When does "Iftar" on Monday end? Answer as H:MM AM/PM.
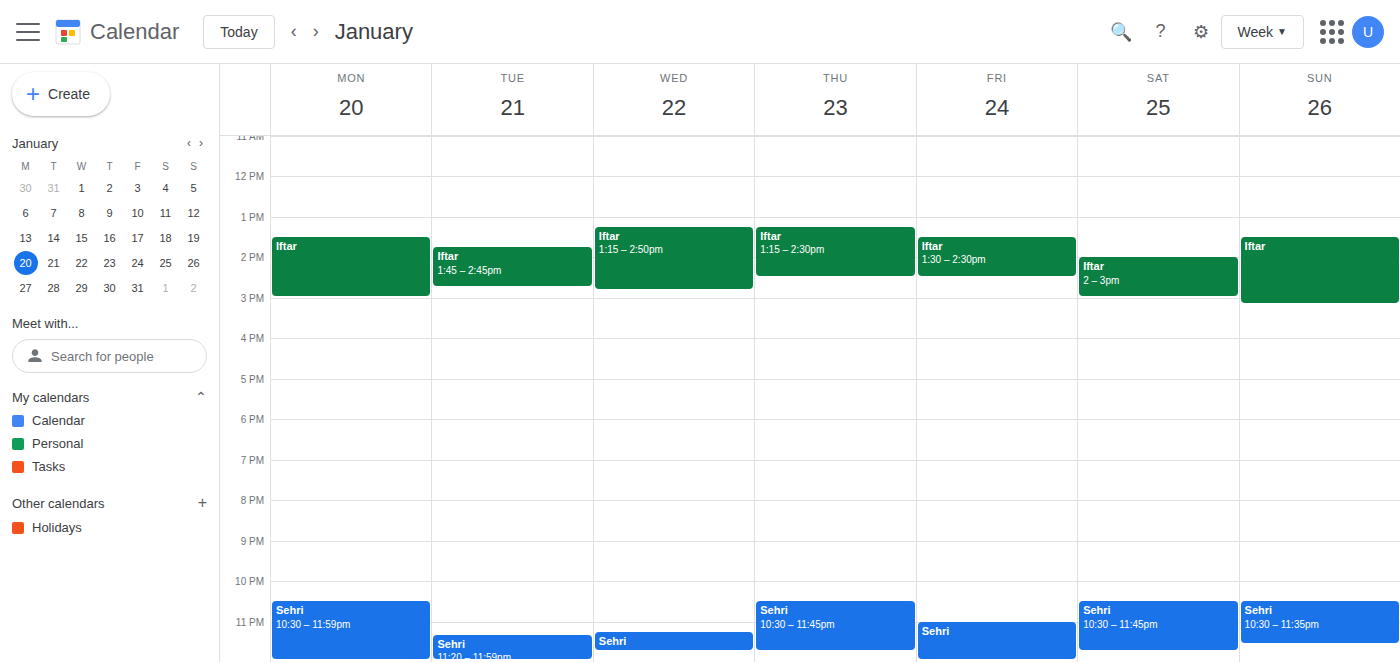
3:00 PM